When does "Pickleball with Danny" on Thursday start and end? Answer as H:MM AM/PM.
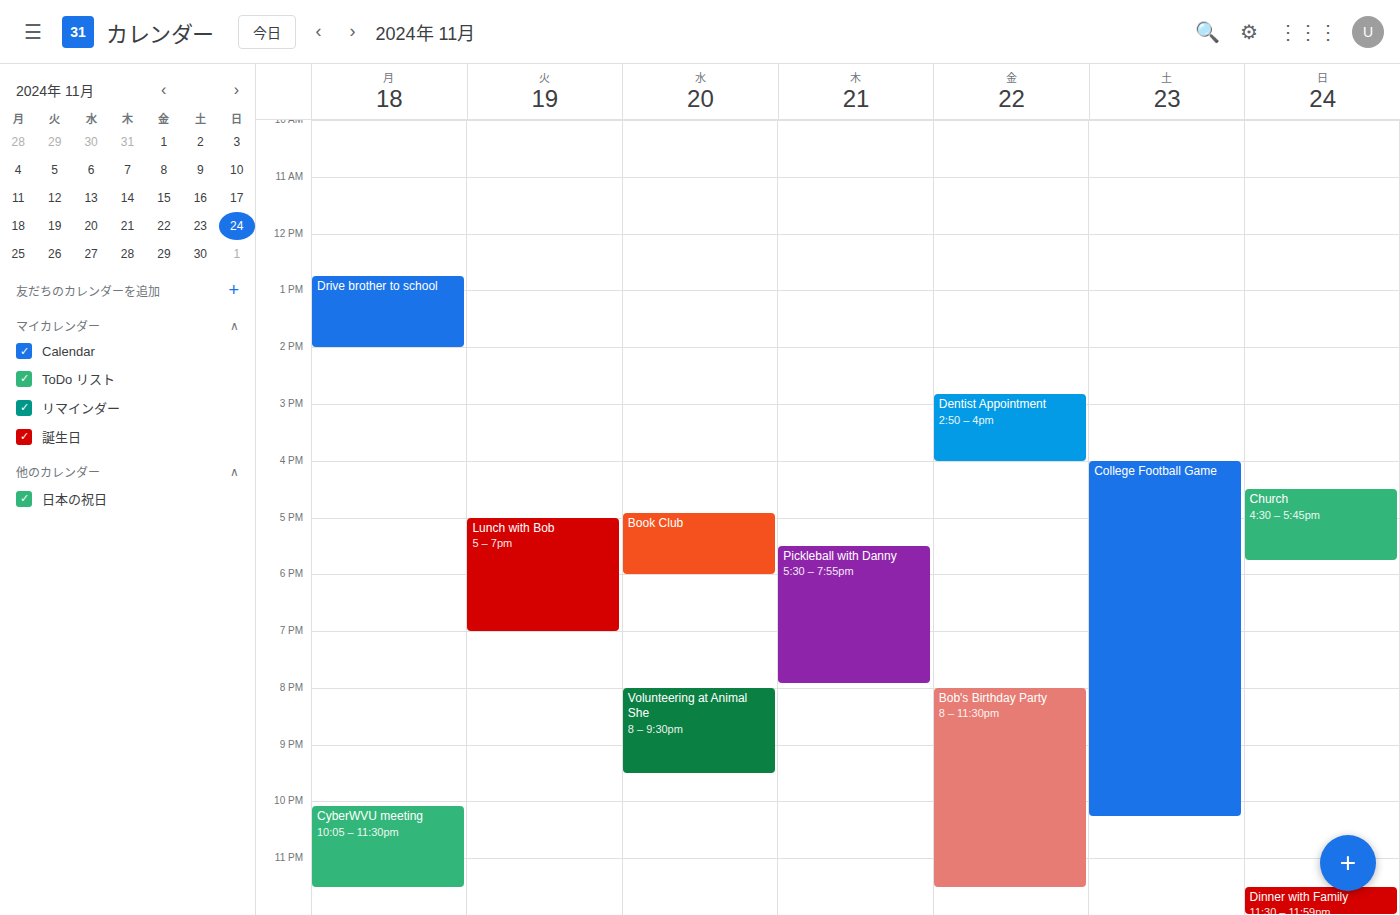
5:30 PM to 7:55 PM